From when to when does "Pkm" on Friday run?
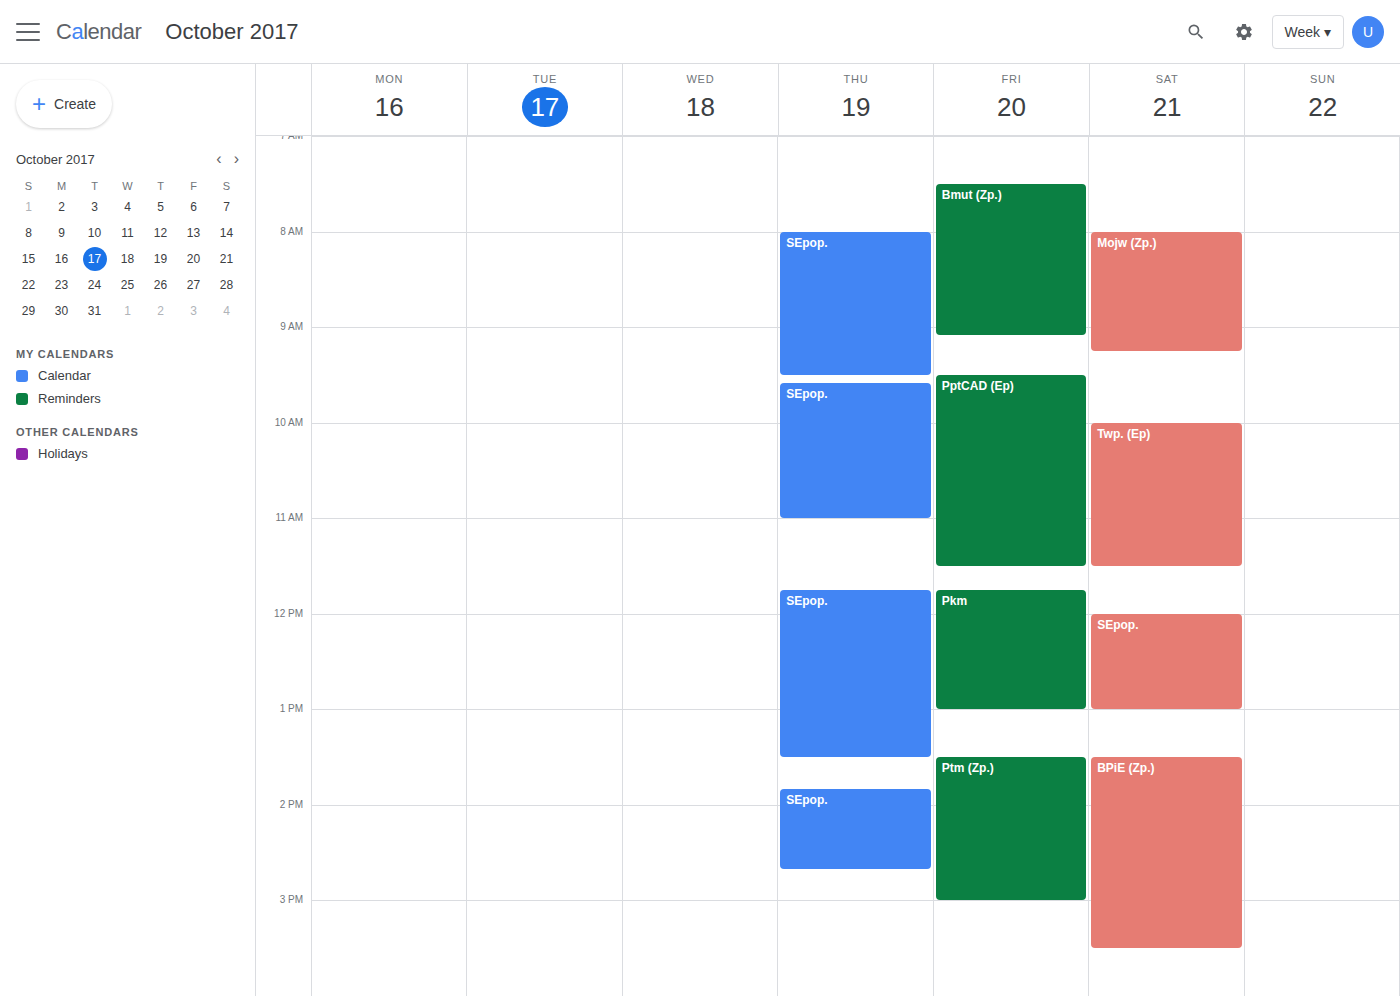
11:45 AM to 1:00 PM